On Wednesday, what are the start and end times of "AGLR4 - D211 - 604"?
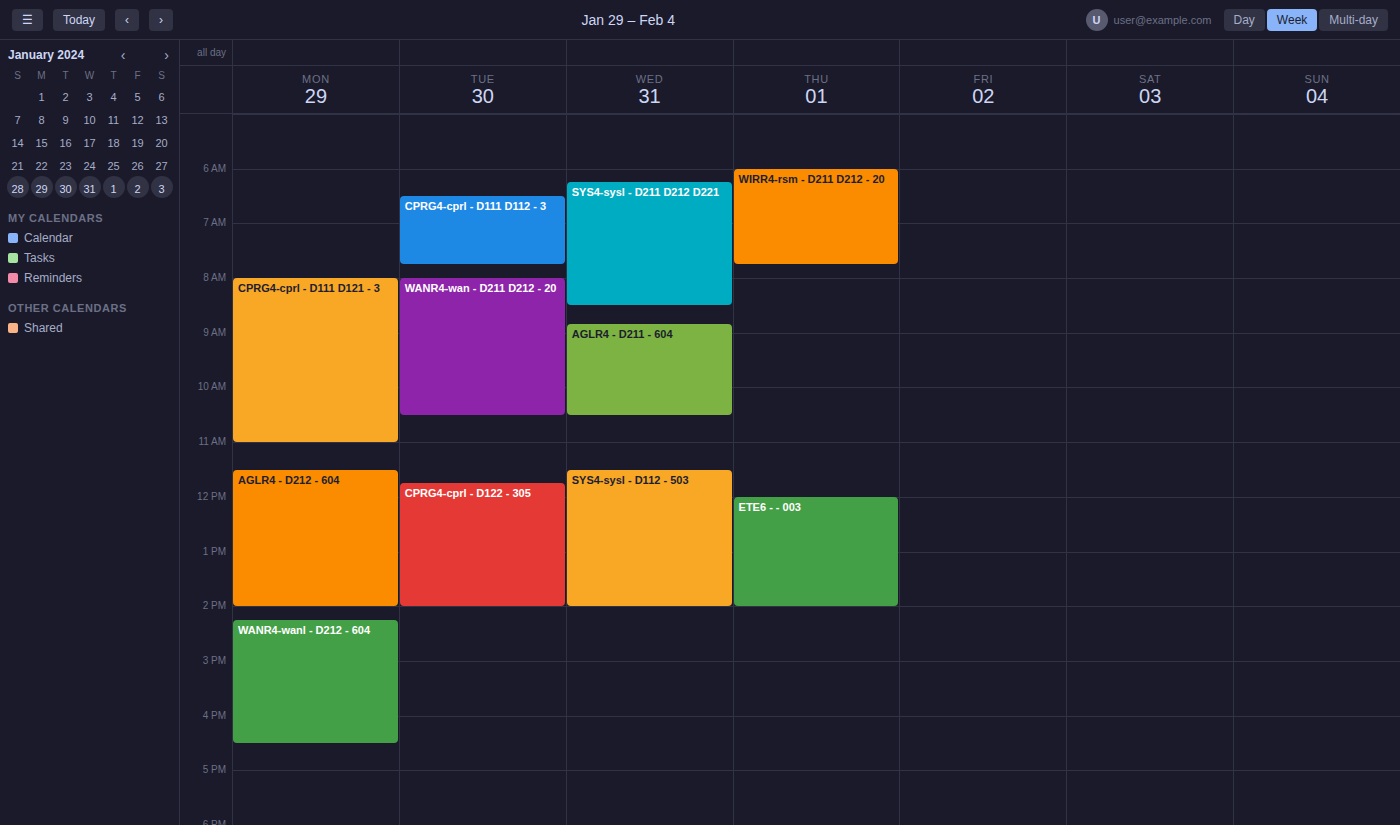
08:50 to 10:30